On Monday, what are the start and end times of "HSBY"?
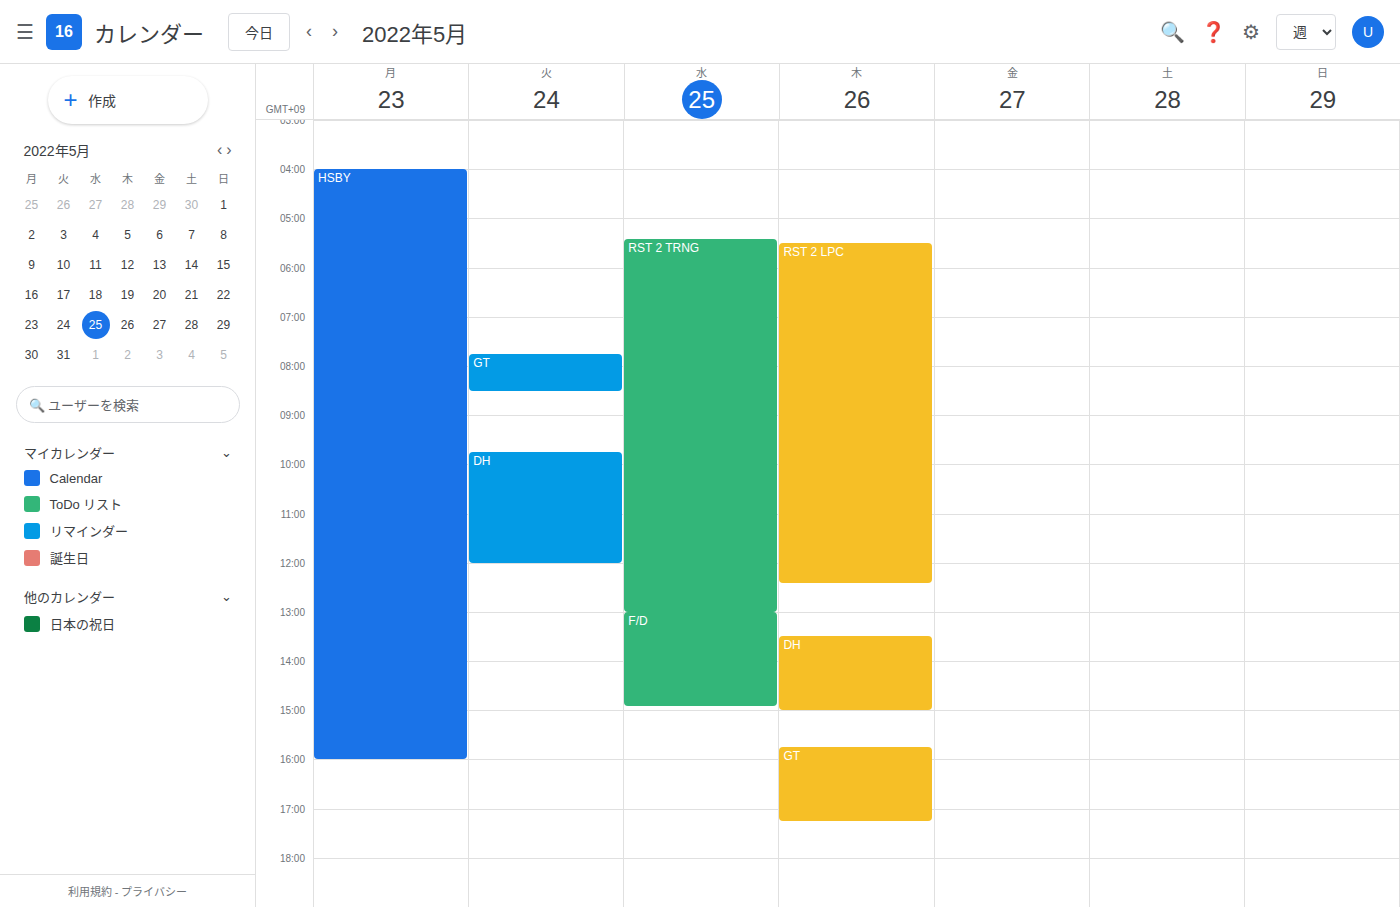
4:00 AM to 4:00 PM